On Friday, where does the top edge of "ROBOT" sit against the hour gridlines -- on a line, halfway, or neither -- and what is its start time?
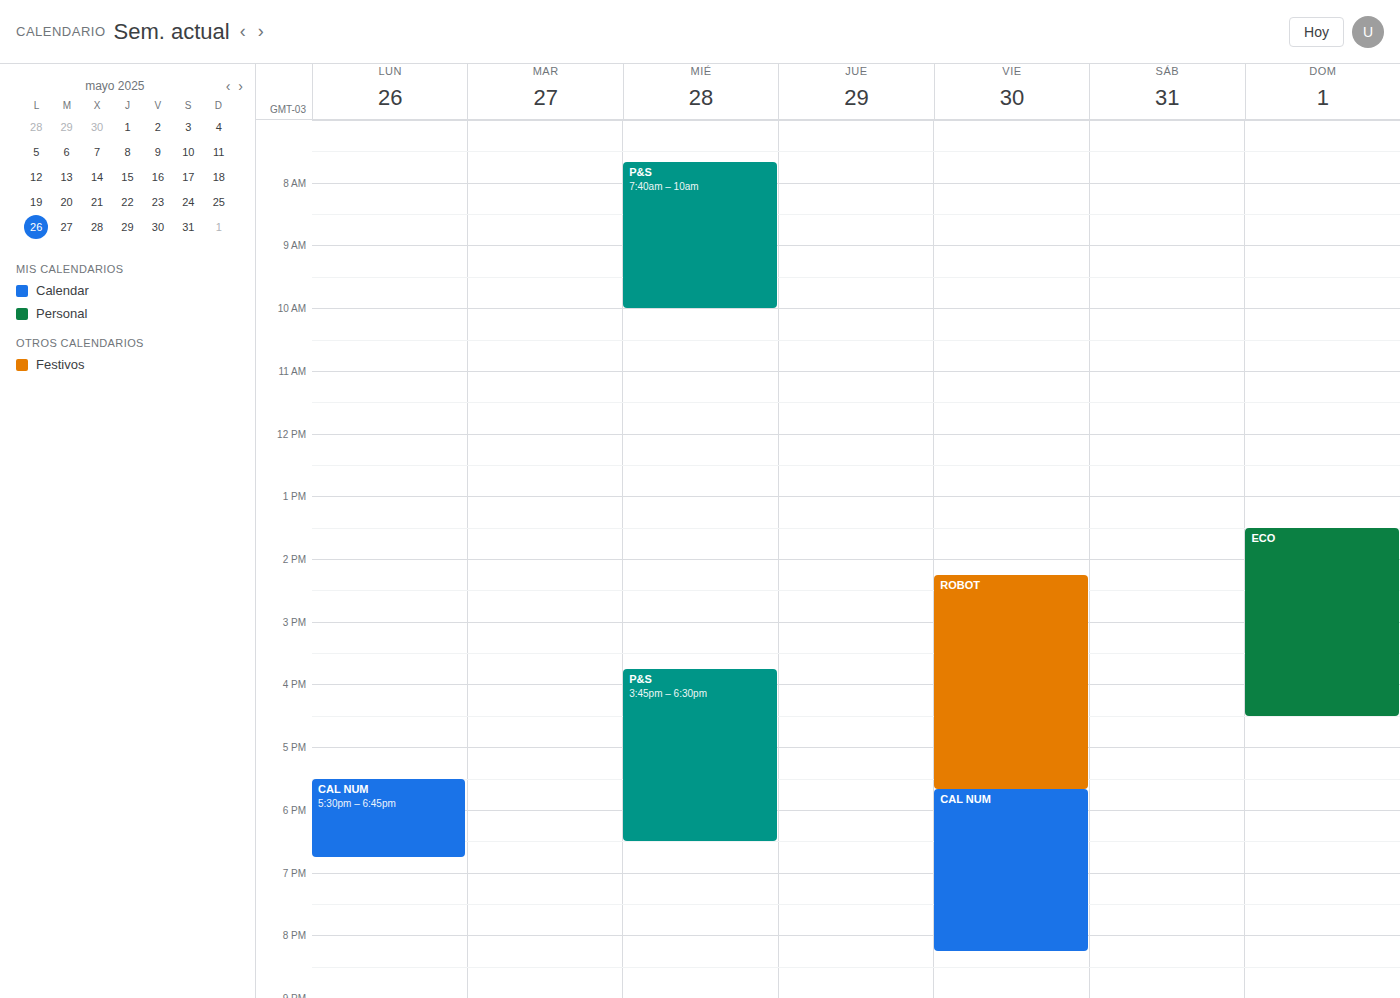
2:15 PM -- neither: a quarter of the way from the 2 PM line to the 3 PM line.